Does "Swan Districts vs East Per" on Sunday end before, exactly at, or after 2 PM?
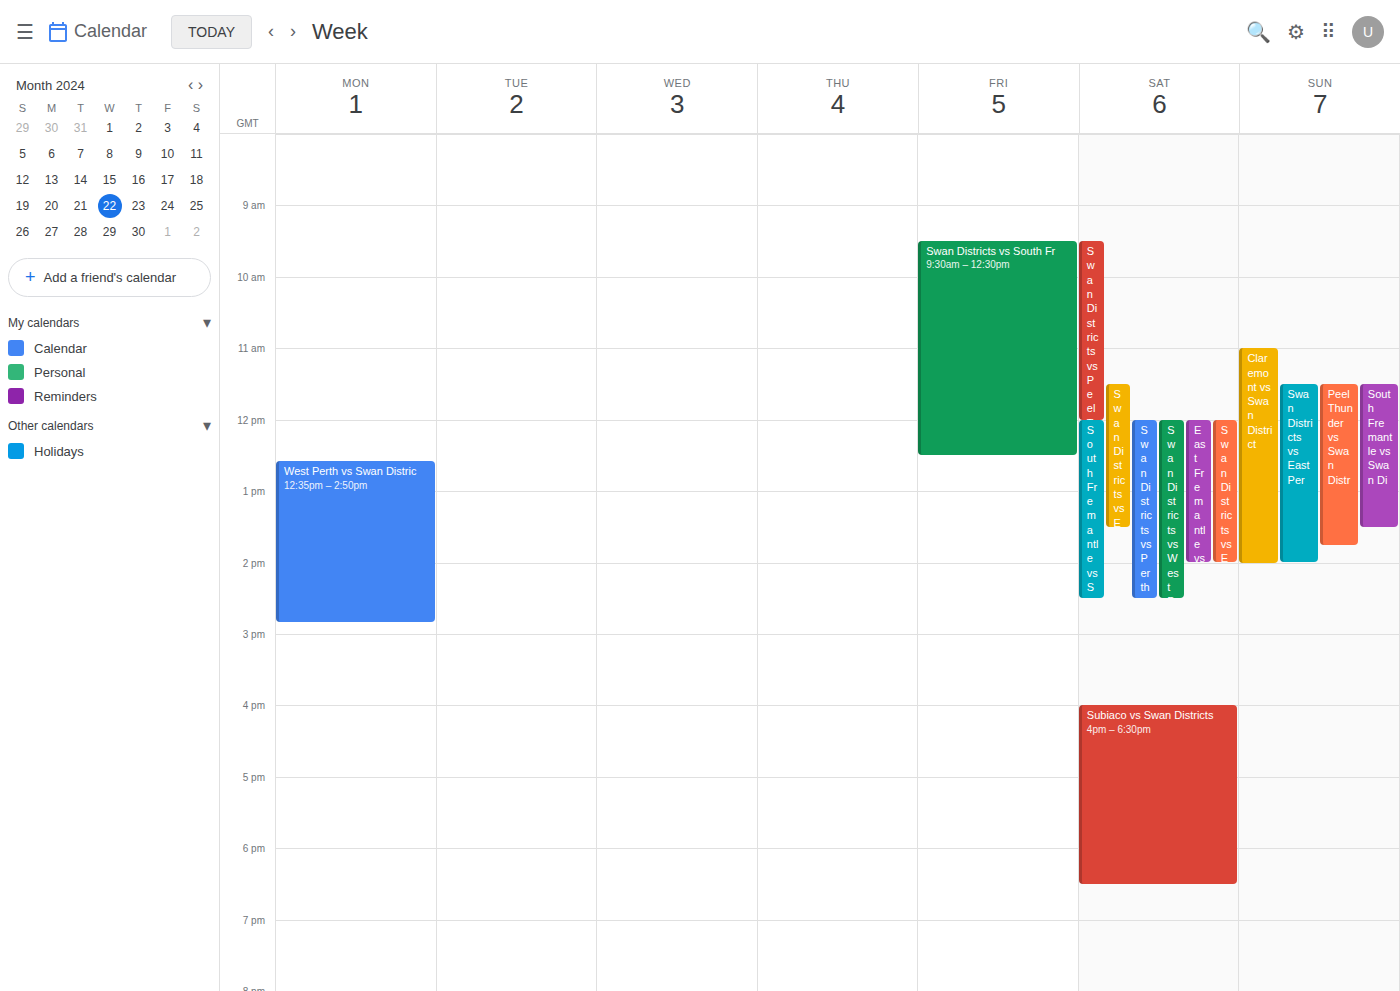
2:00 PM -- exactly at 2 PM, on the 2 PM line.